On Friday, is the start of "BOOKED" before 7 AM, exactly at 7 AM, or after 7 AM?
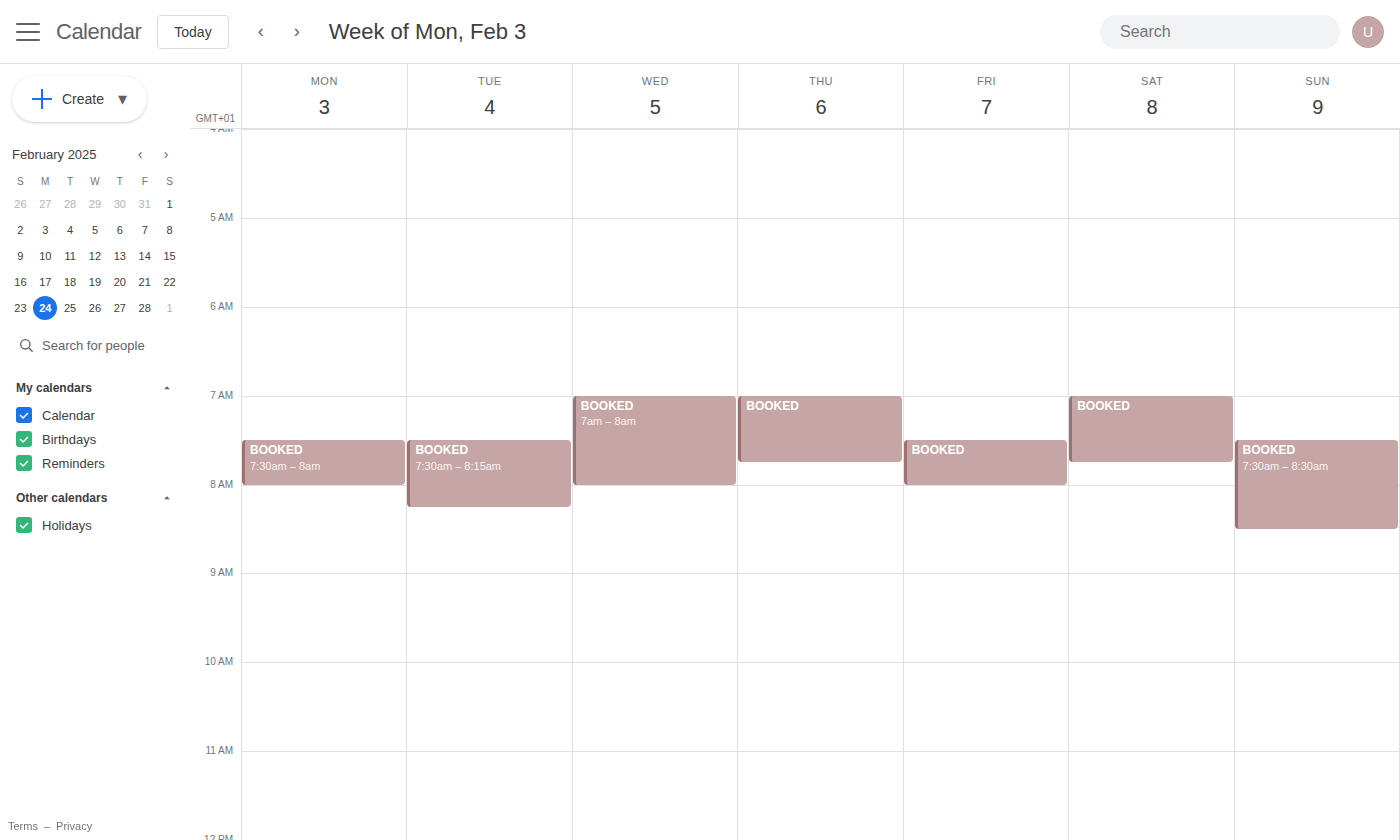
7:30 AM -- after 7 AM, 30 minutes below the 7 AM line.